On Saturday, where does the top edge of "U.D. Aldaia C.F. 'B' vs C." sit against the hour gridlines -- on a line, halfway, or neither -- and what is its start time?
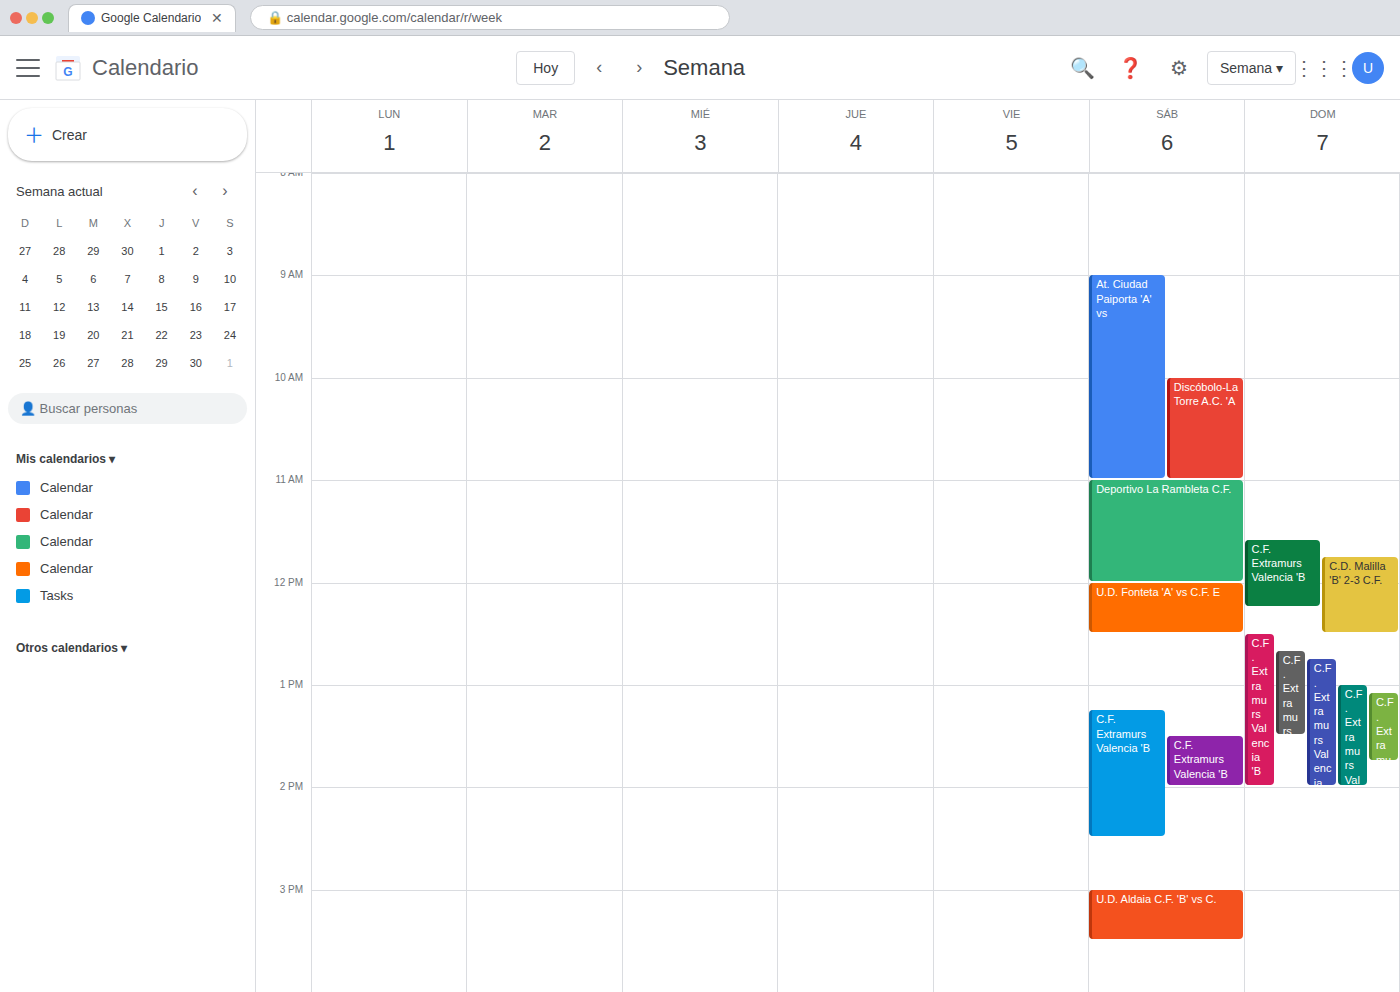
3:00 PM -- exactly on the 3 PM line.